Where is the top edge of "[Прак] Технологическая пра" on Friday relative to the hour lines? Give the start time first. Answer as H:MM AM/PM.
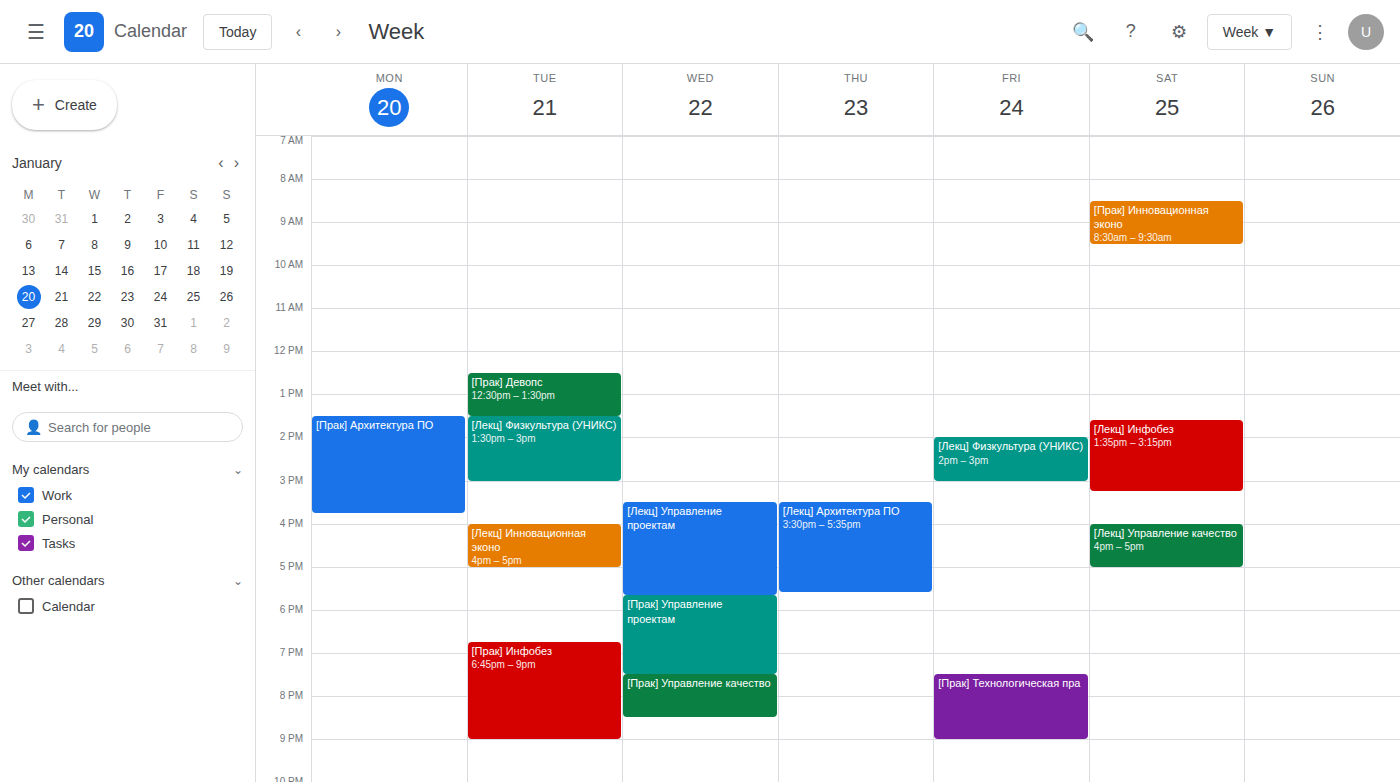
7:30 PM -- halfway between the 7 PM and 8 PM lines.